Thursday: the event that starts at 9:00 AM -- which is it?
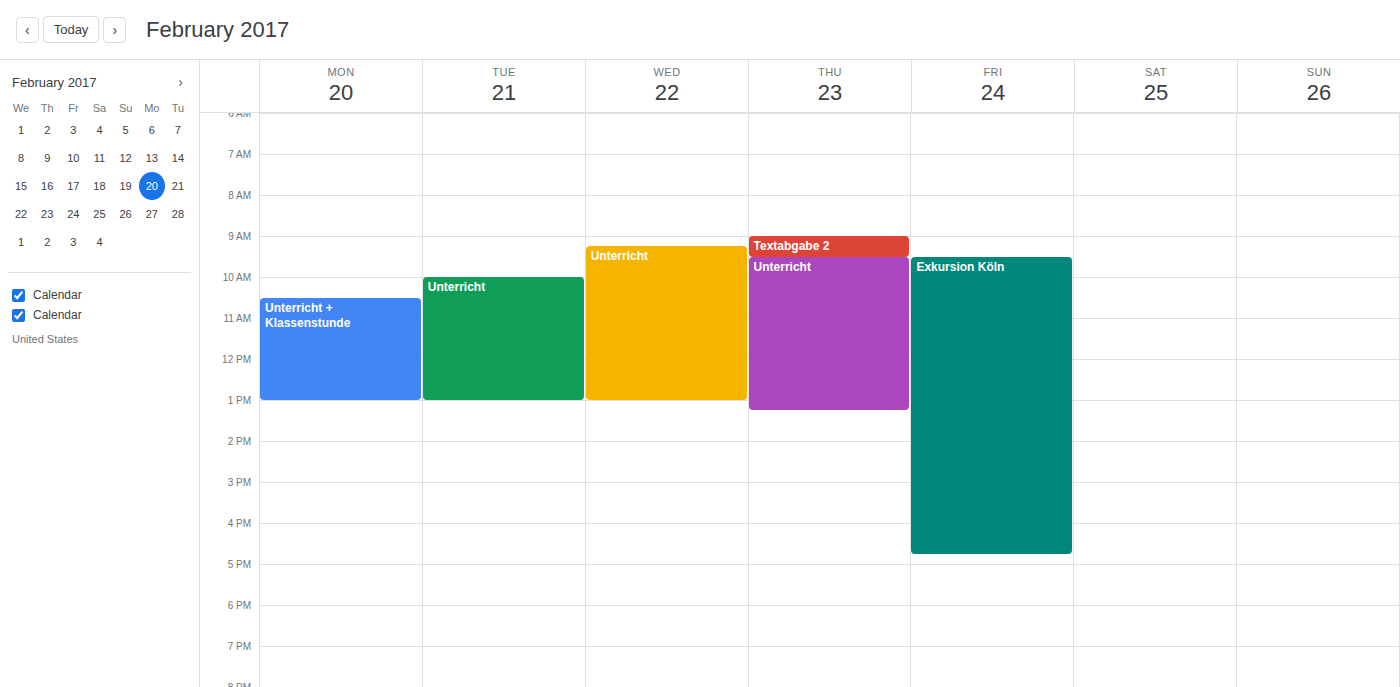
"Textabgabe 2"